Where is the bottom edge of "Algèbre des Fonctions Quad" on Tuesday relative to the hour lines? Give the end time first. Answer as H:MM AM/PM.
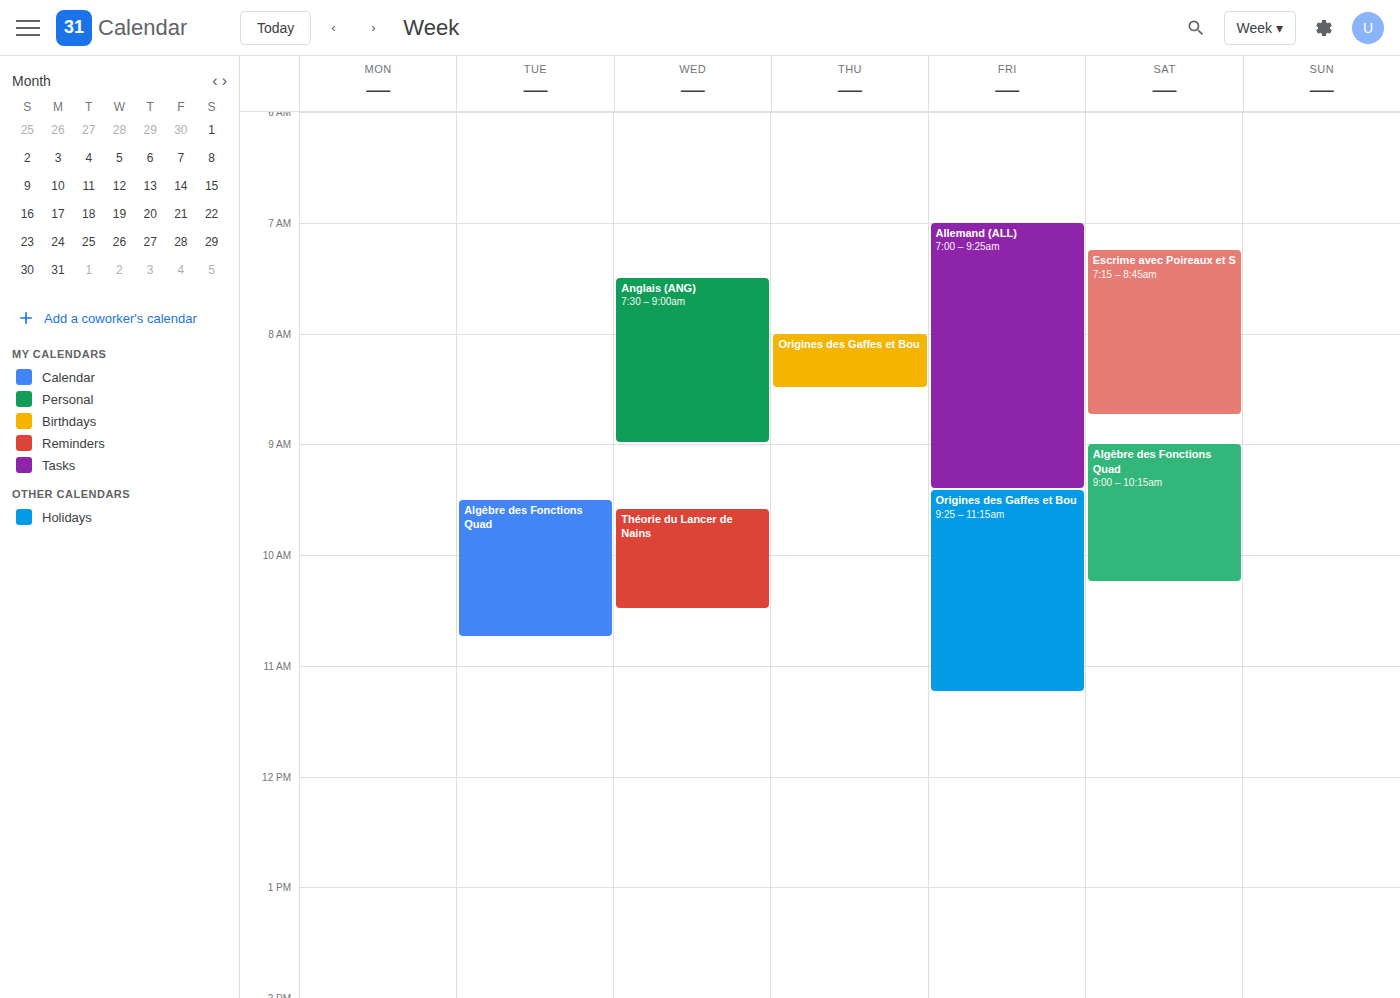
10:45 AM -- neither: three quarters of the way from the 10 AM line to the 11 AM line.